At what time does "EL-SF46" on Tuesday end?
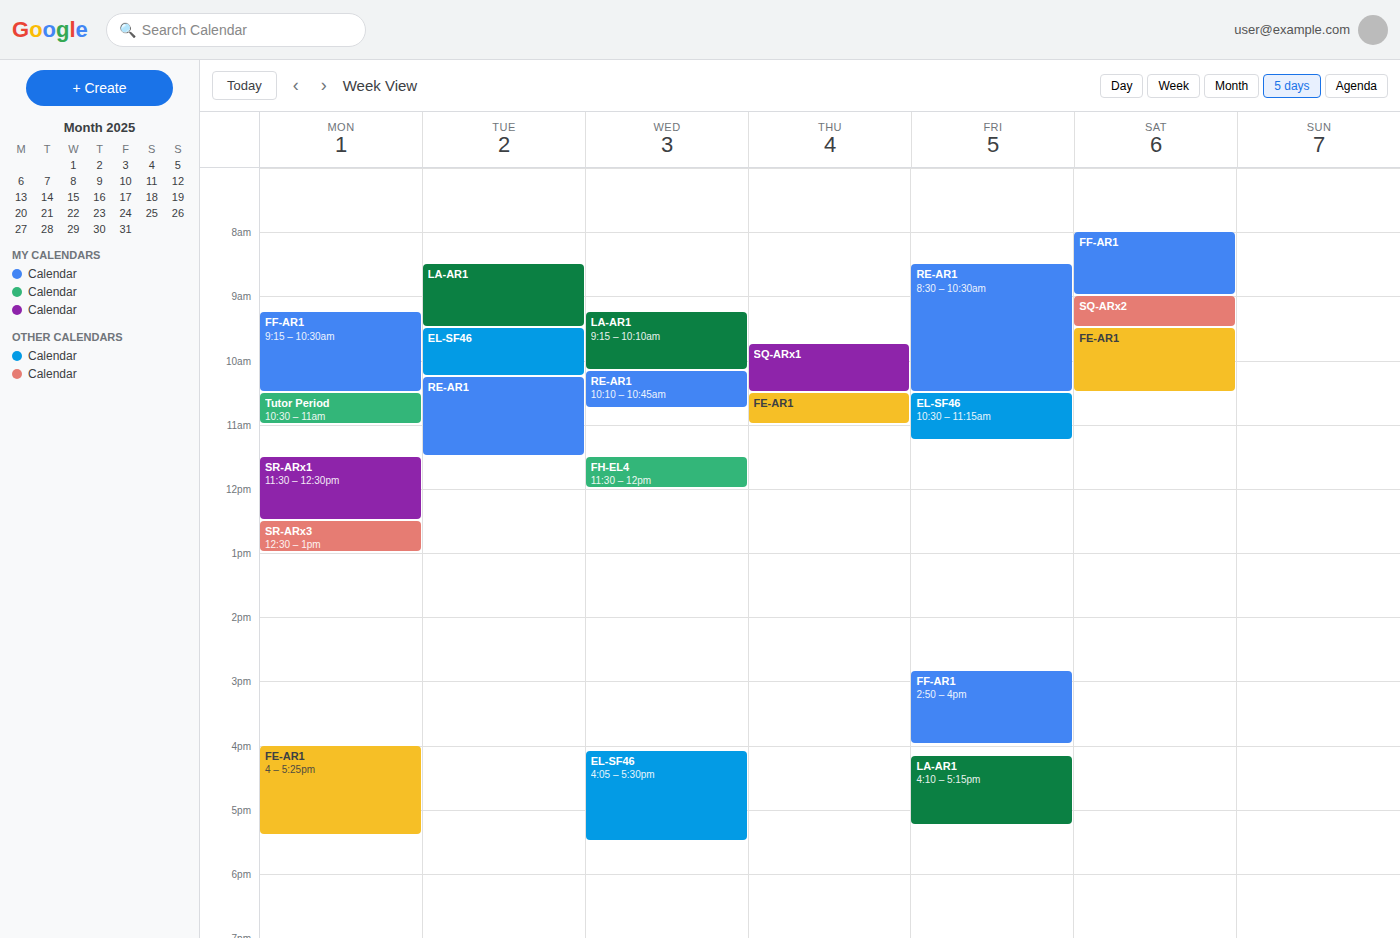
10:15 AM